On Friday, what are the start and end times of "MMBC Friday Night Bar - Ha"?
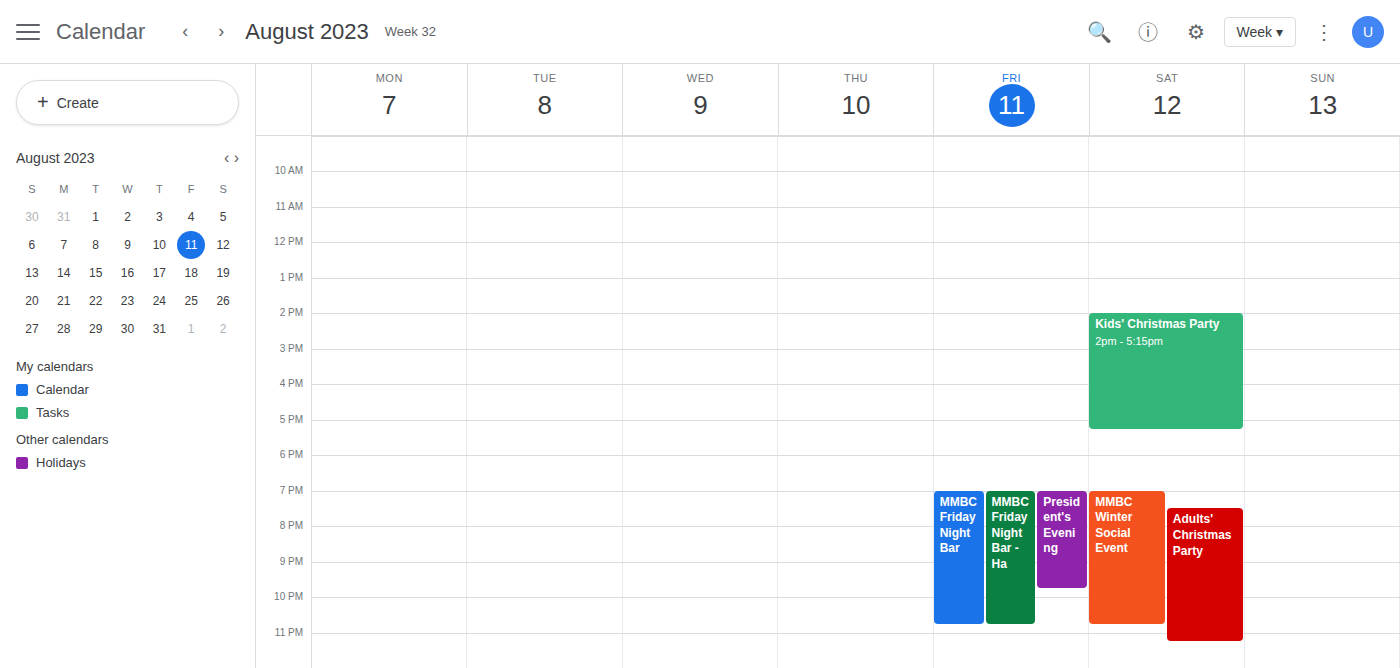
7:00 PM to 10:45 PM